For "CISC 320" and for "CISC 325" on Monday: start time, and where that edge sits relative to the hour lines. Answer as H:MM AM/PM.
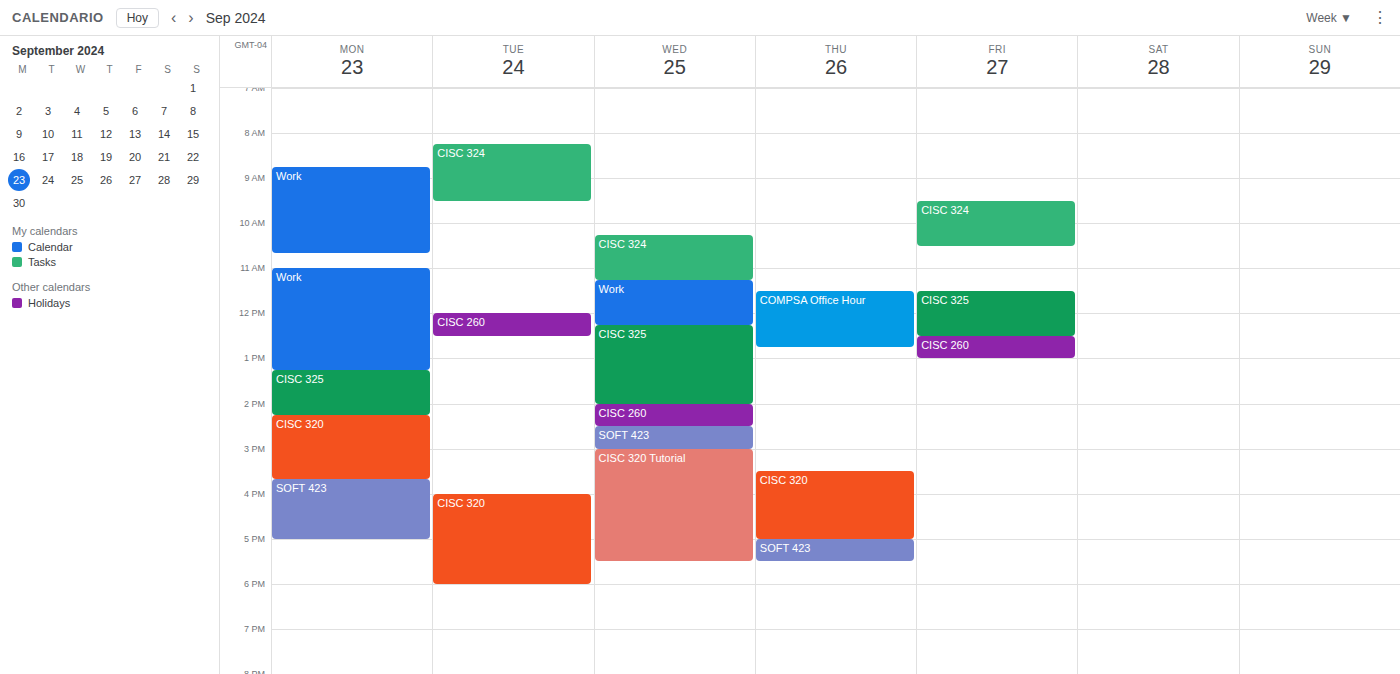
"CISC 320": 2:15 PM, neither: a quarter of the way from the 2 PM line to the 3 PM line. "CISC 325": 1:15 PM, neither: a quarter of the way from the 1 PM line to the 2 PM line.